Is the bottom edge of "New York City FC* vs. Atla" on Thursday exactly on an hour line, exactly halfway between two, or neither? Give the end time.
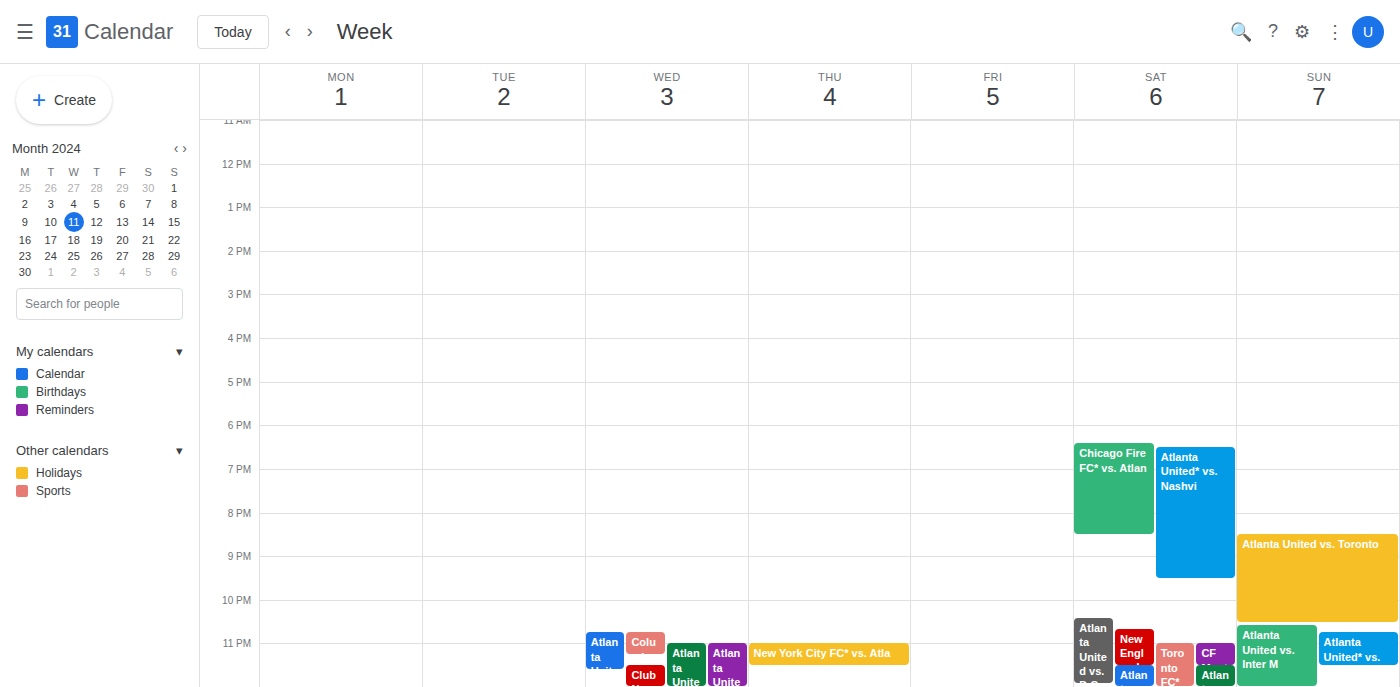
23:30 -- halfway between the 23:00 and 24:00 lines.